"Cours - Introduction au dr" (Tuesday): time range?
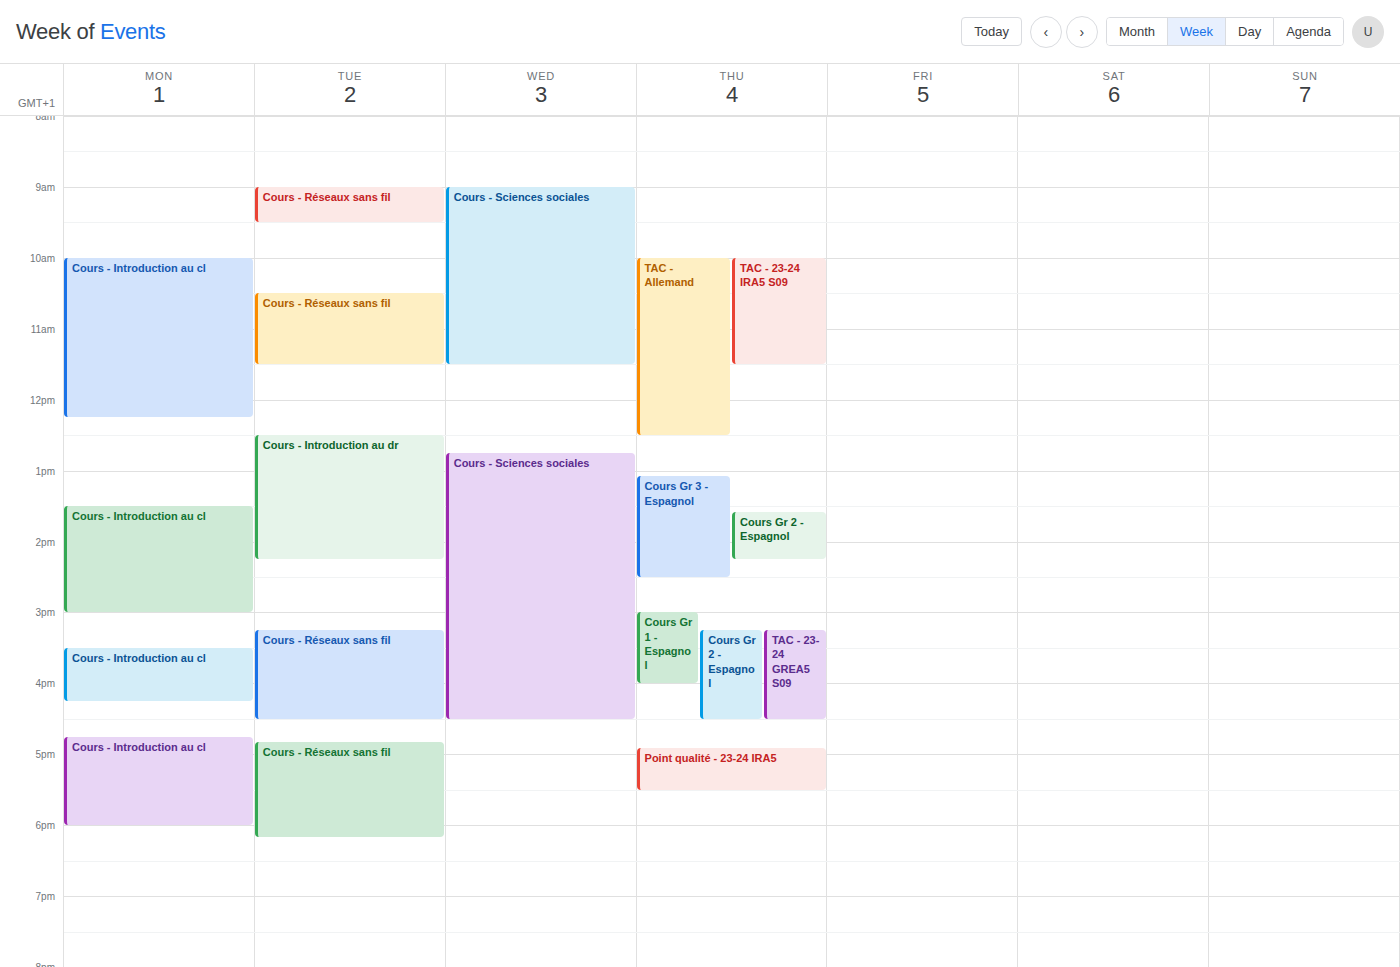
12:30 PM to 2:15 PM